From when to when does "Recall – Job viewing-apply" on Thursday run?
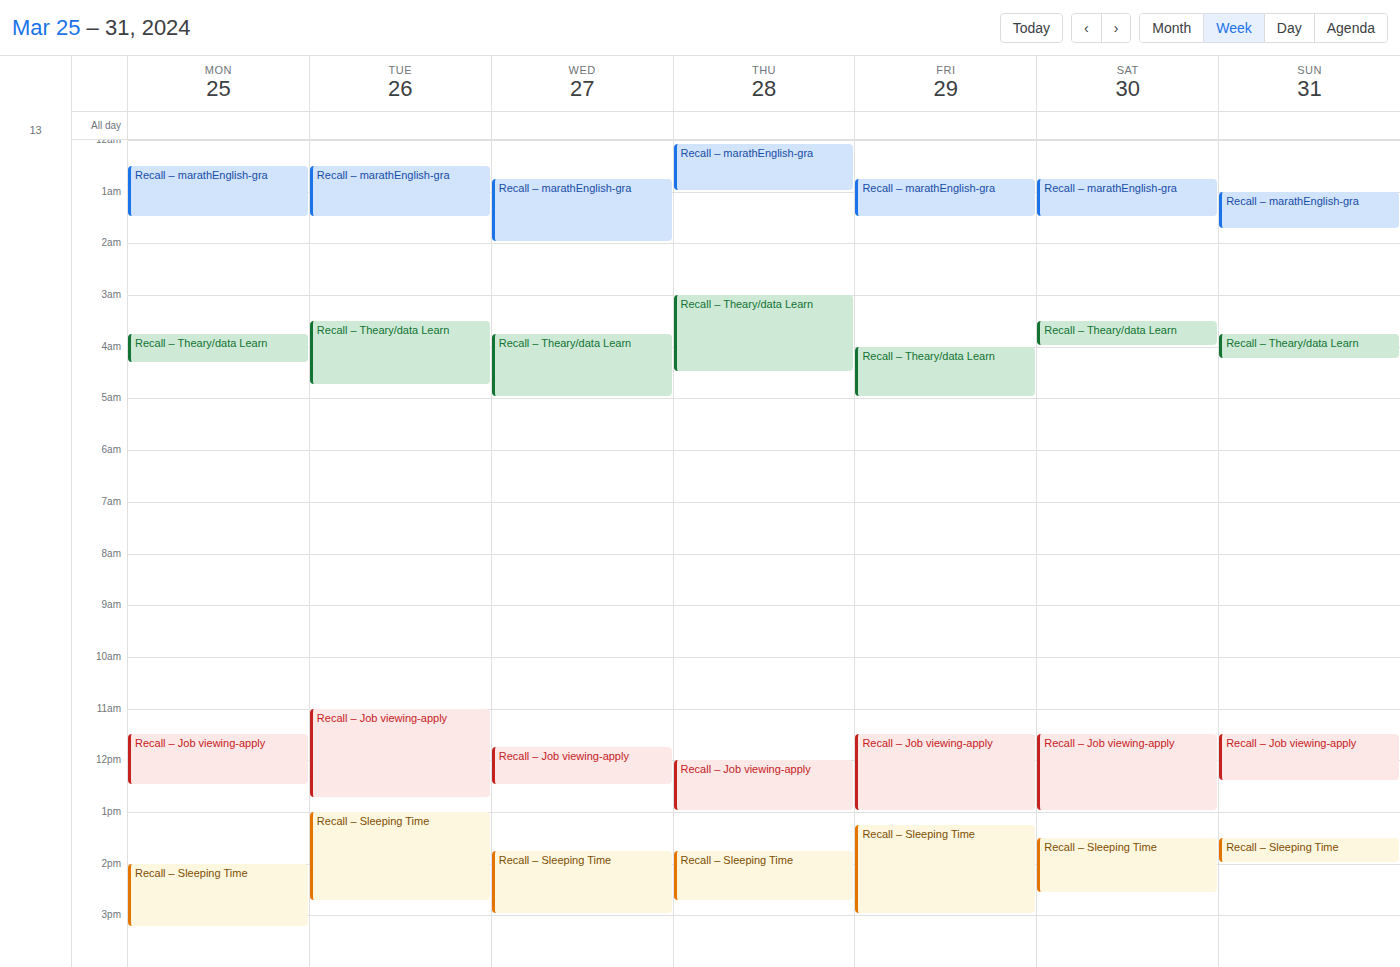
12:00 to 13:00